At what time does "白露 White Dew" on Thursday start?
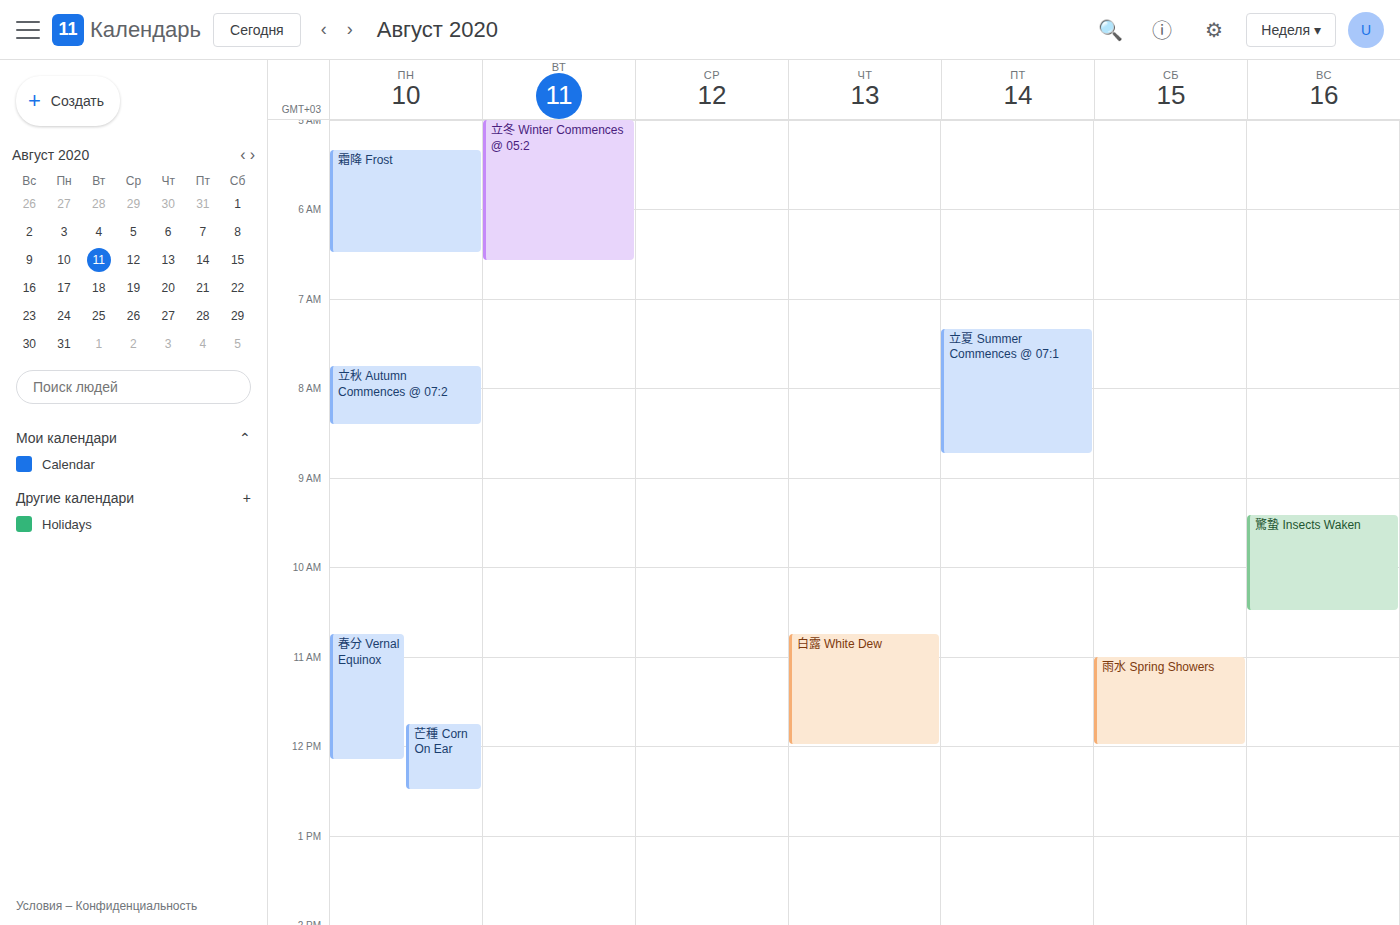
10:45 AM